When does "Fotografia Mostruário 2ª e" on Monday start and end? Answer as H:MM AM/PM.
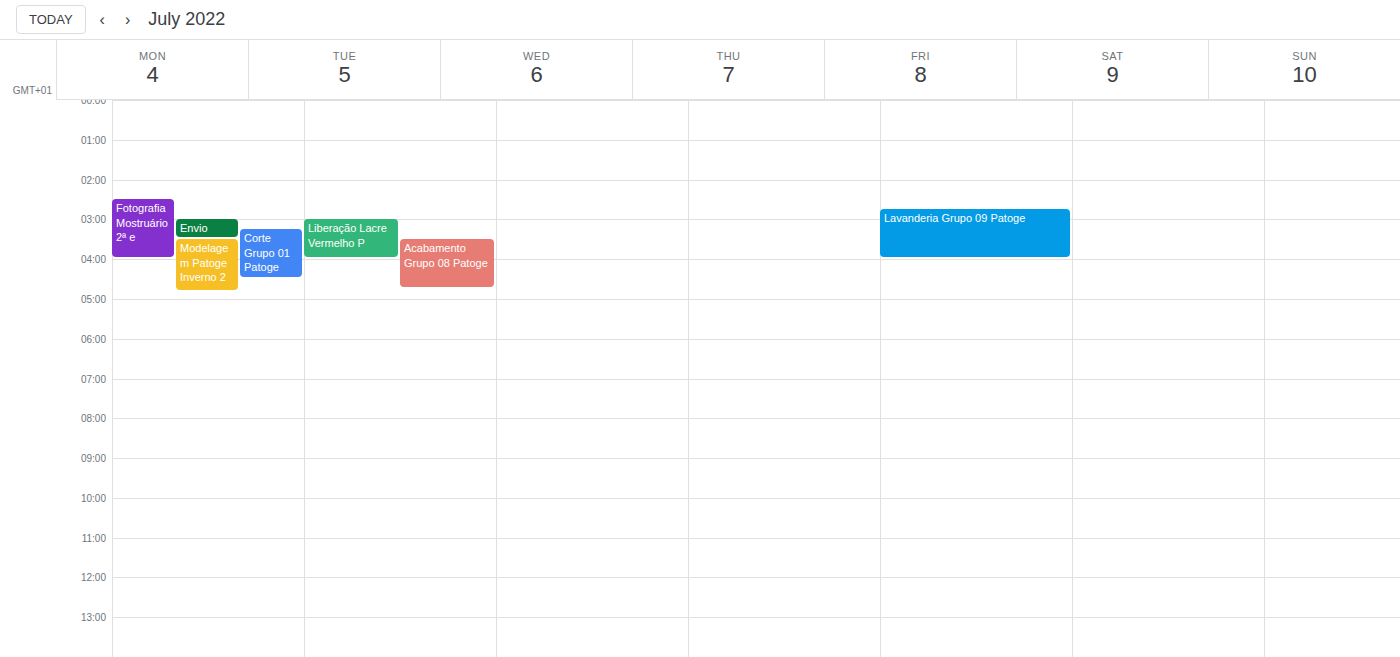
2:30 AM to 4:00 AM